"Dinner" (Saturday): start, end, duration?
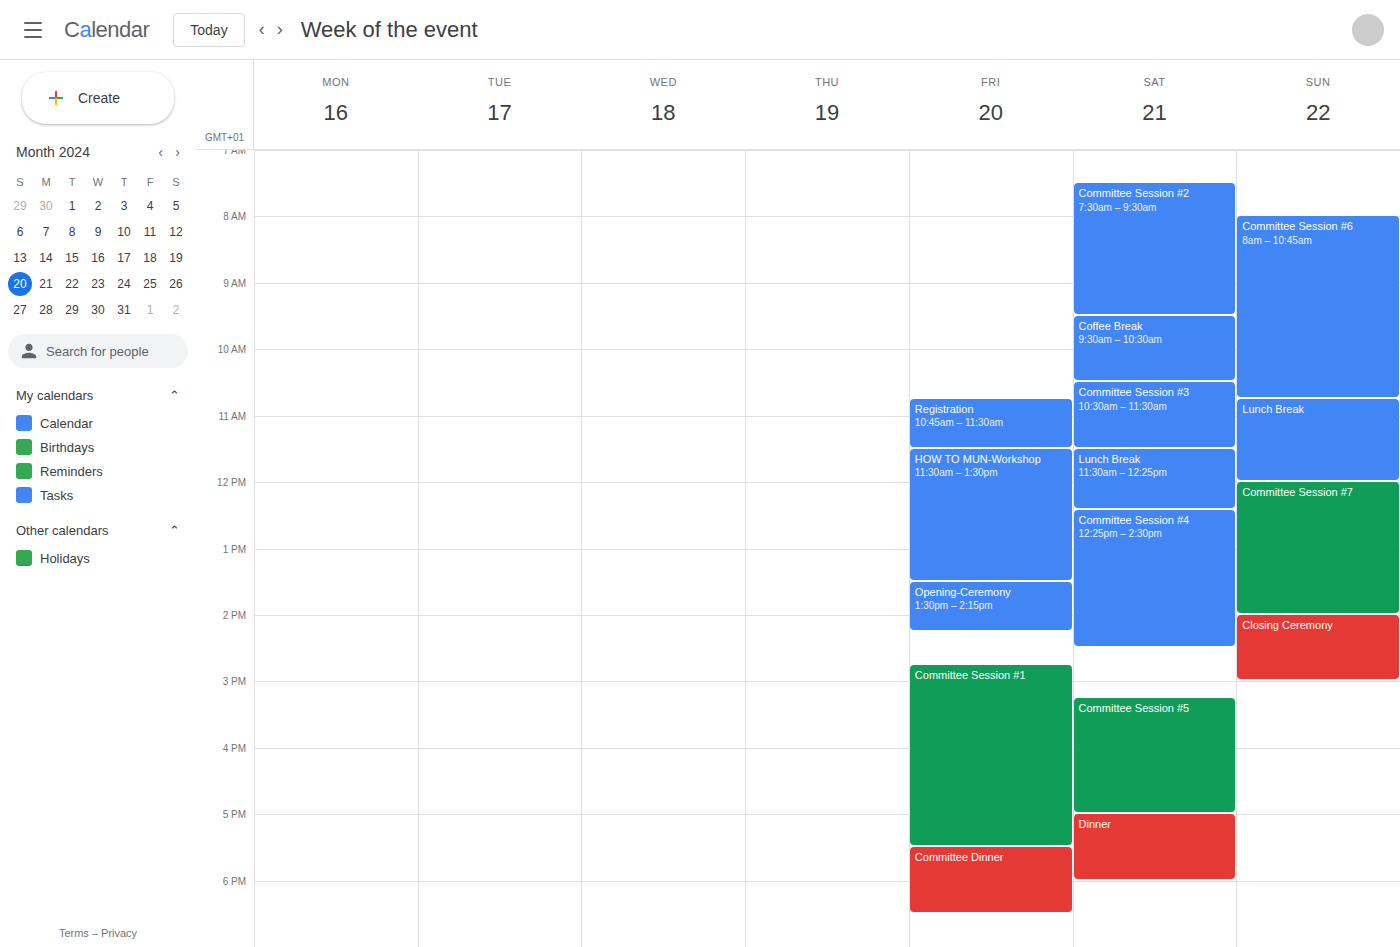
5:00 PM to 6:00 PM, 1 hour